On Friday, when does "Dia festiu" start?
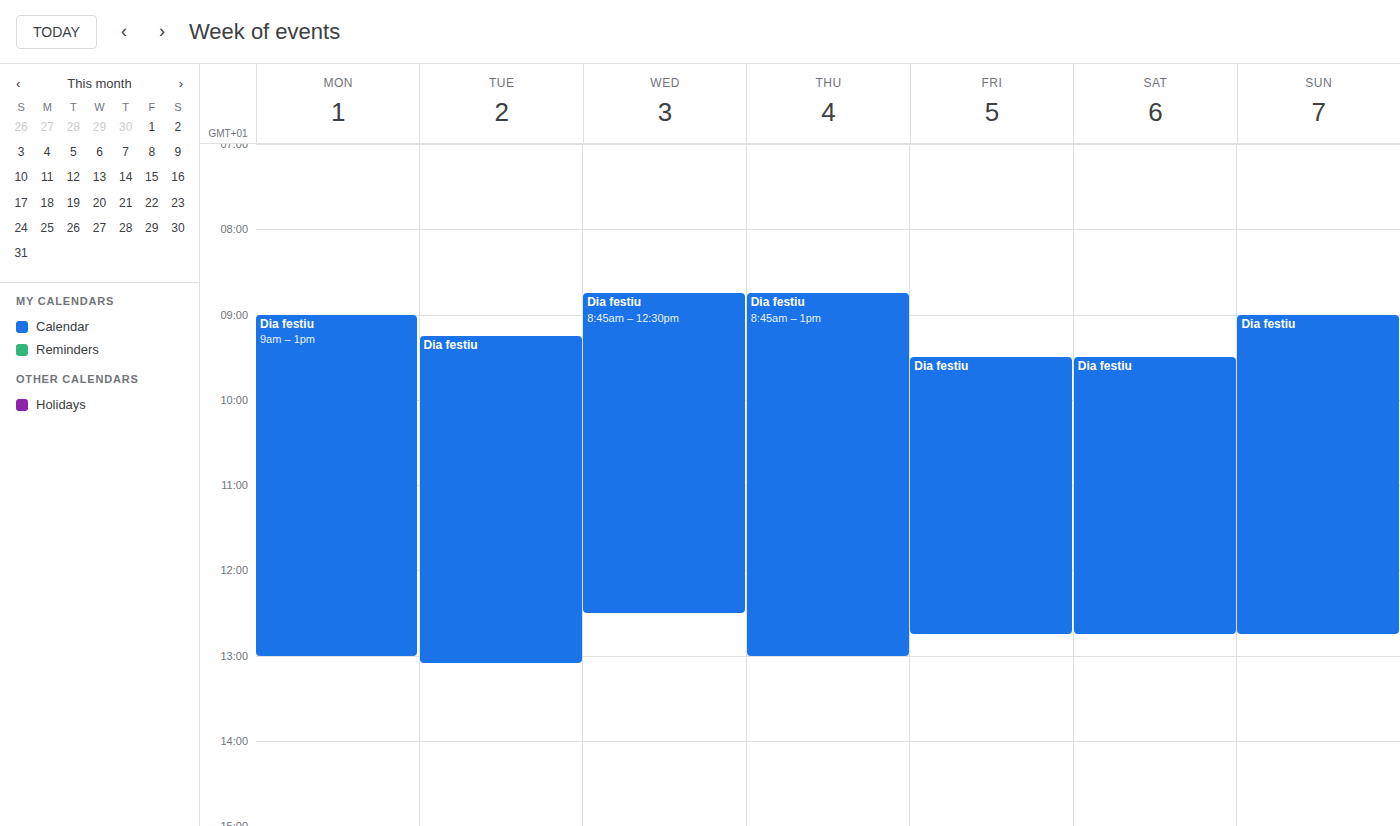
9:30 AM